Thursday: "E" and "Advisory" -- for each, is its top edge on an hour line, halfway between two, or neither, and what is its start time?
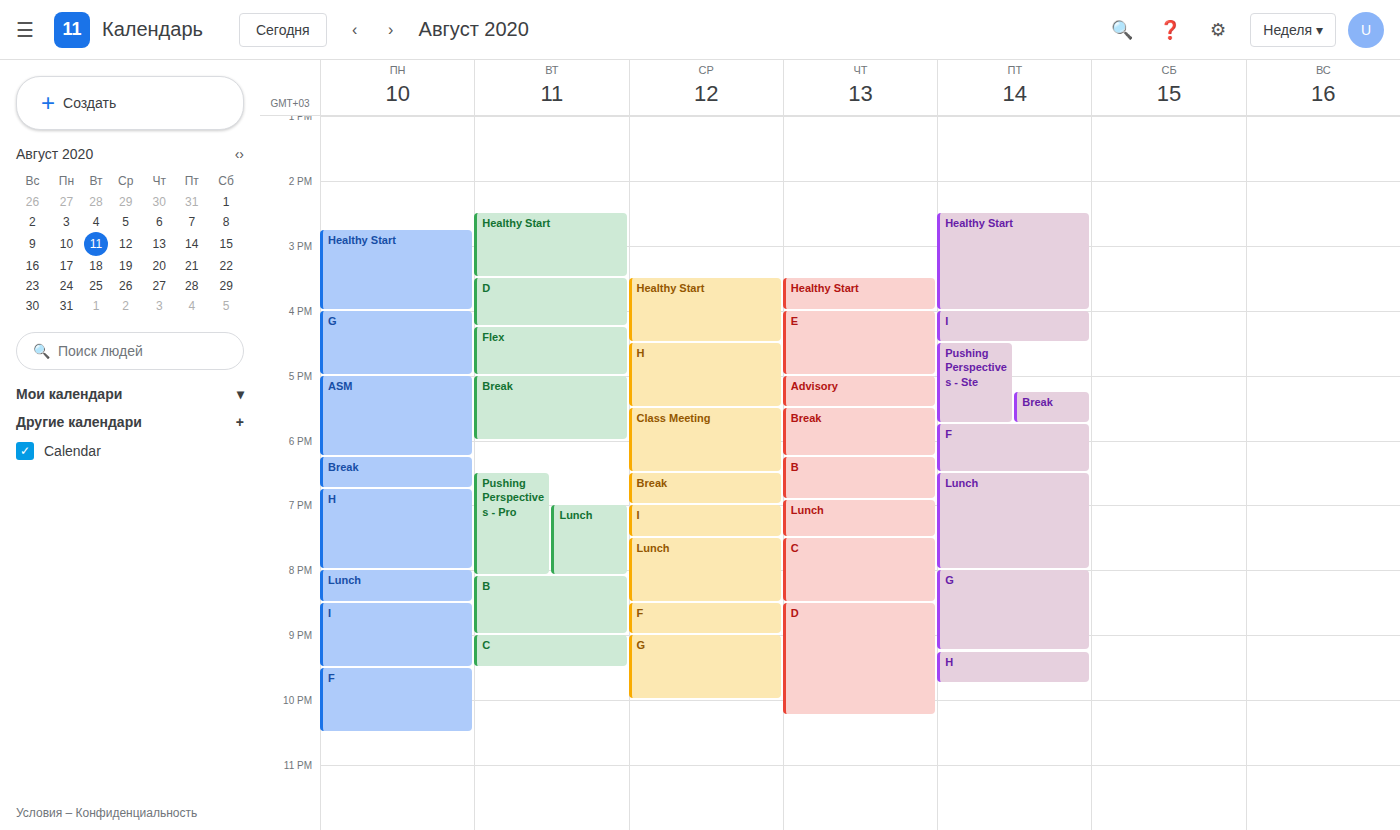
"E": 16:00, exactly on the 16:00 line. "Advisory": 17:00, exactly on the 17:00 line.